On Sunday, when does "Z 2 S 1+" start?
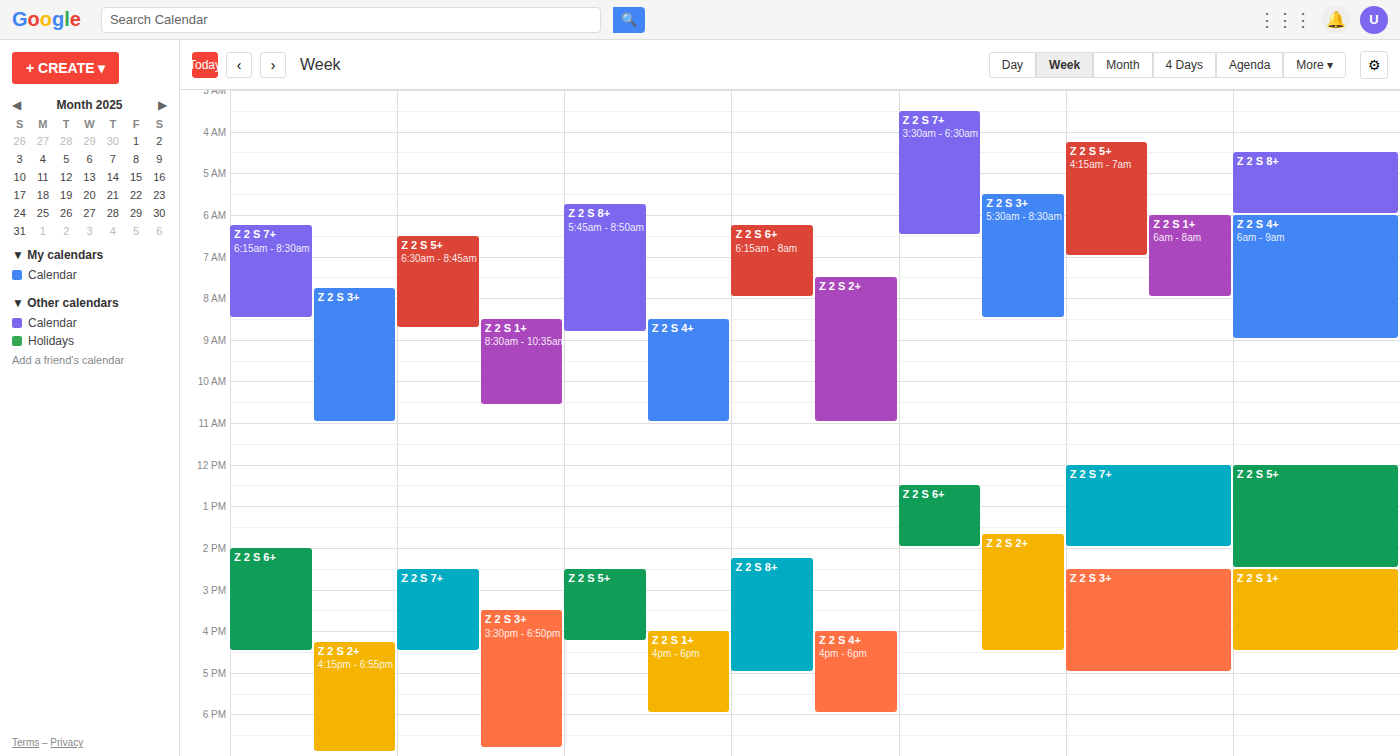
2:30 PM